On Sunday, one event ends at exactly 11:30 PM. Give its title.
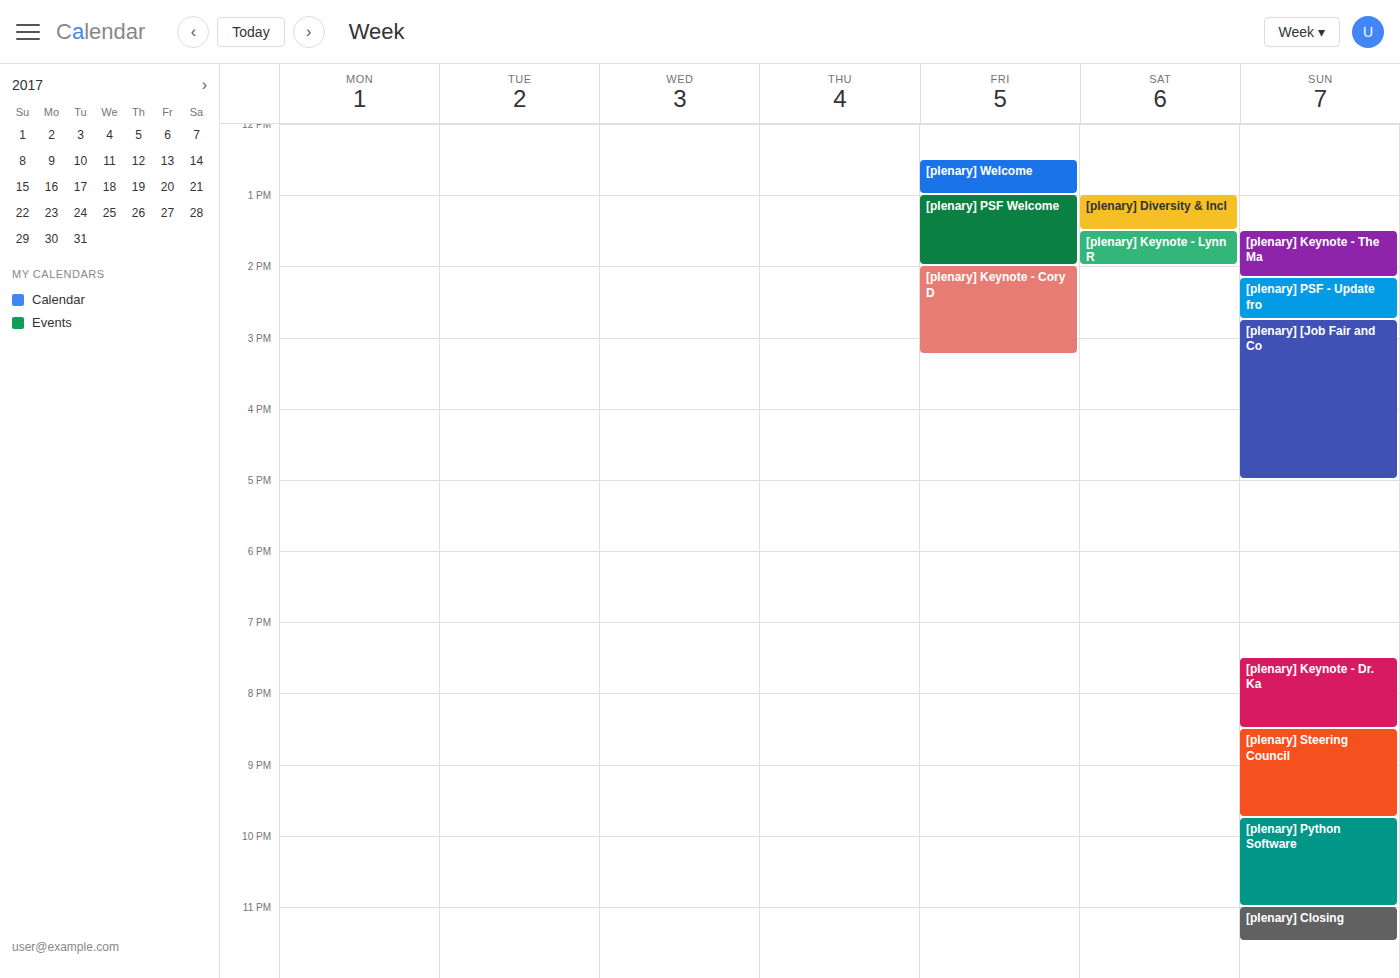
"[plenary] Closing"